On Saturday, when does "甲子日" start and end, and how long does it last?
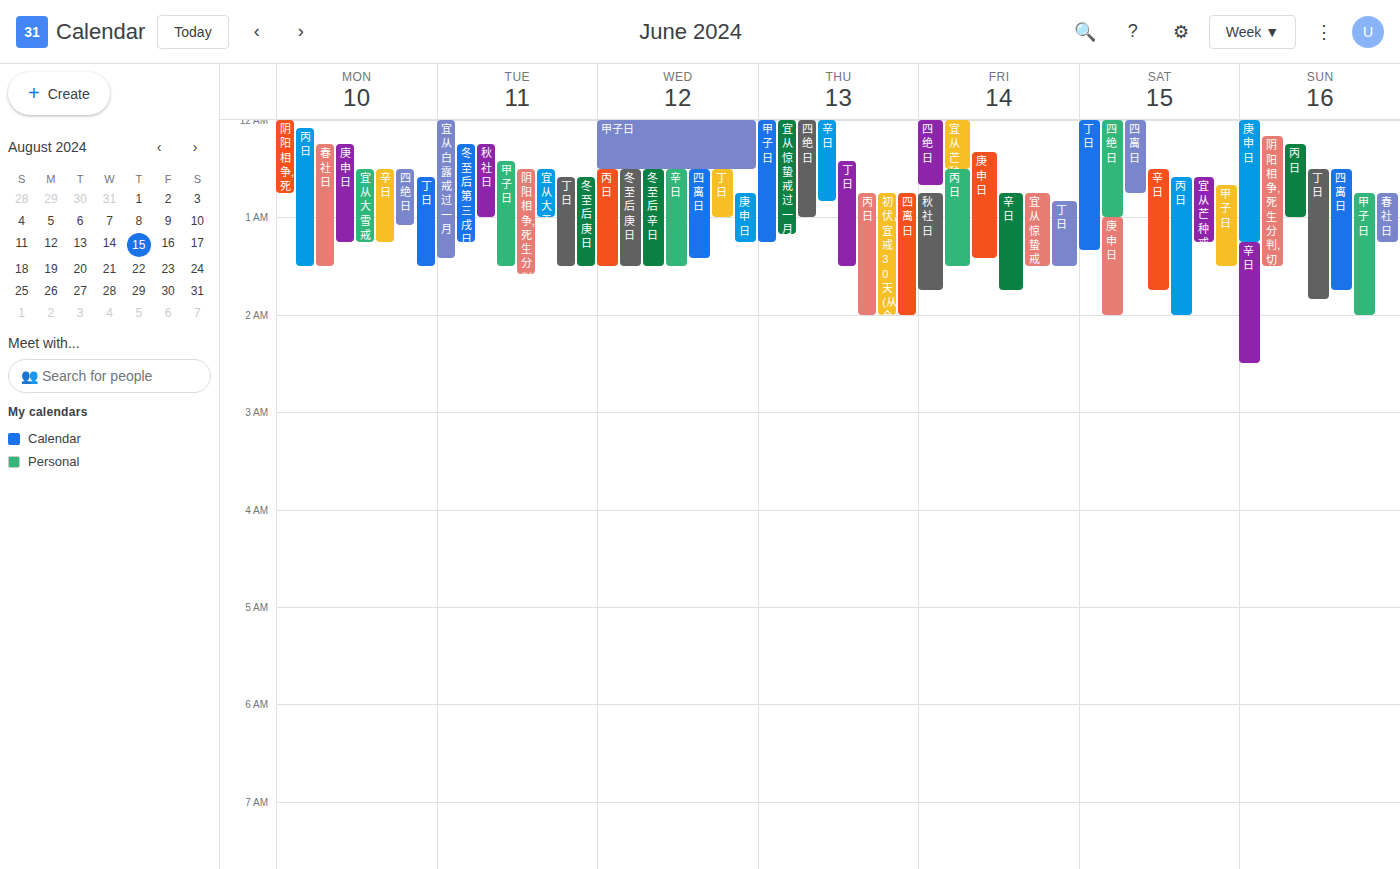
12:40 AM to 1:30 AM, 50 minutes